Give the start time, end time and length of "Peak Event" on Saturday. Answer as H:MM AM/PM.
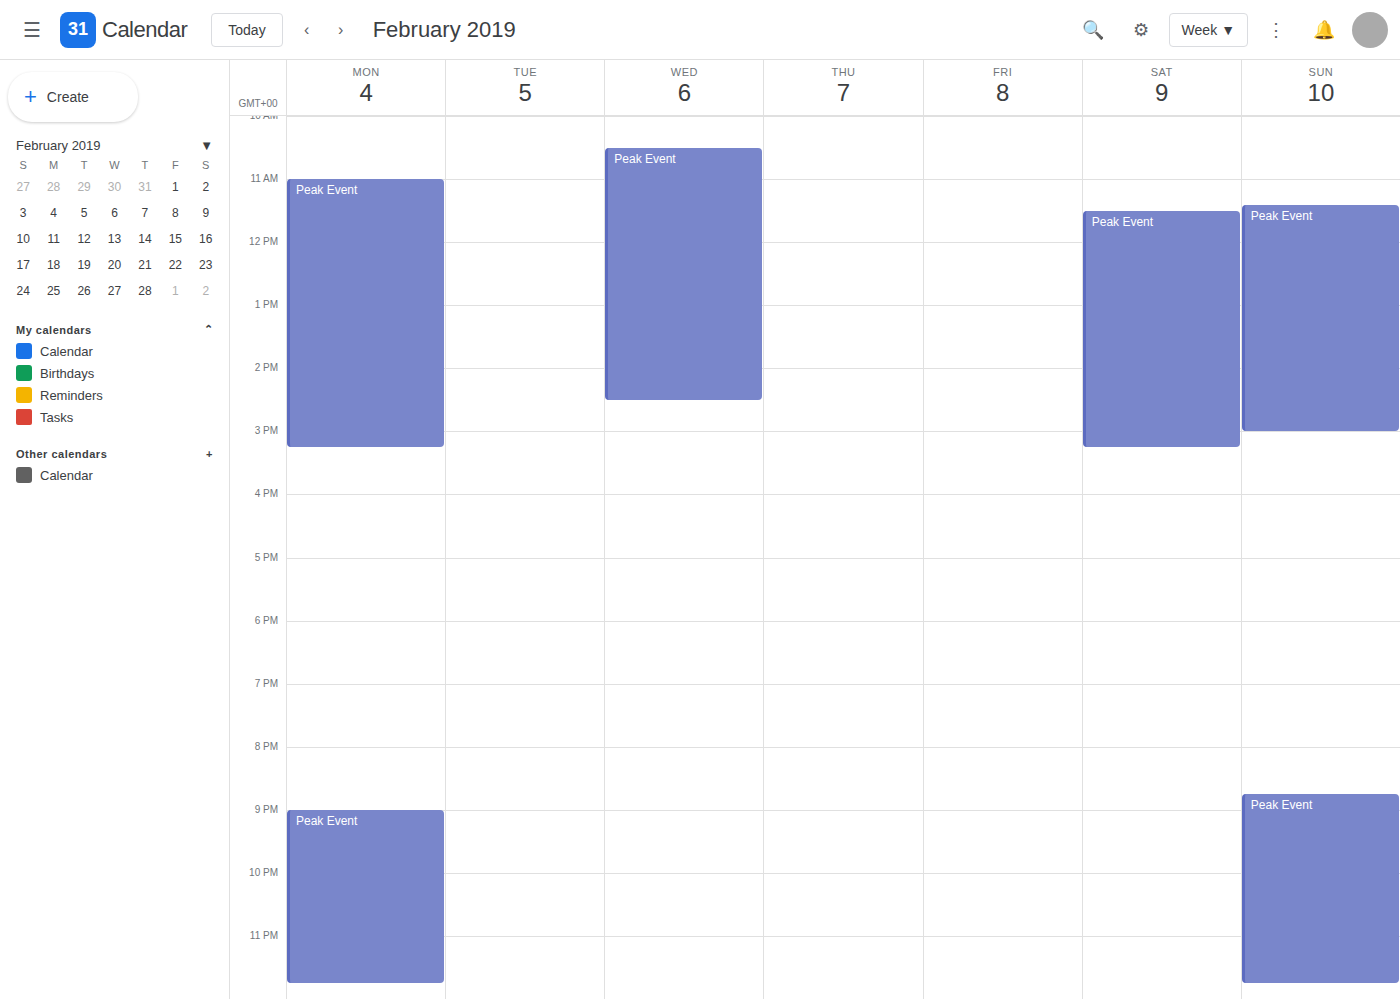
11:30 AM to 3:15 PM, 3 hours 45 minutes